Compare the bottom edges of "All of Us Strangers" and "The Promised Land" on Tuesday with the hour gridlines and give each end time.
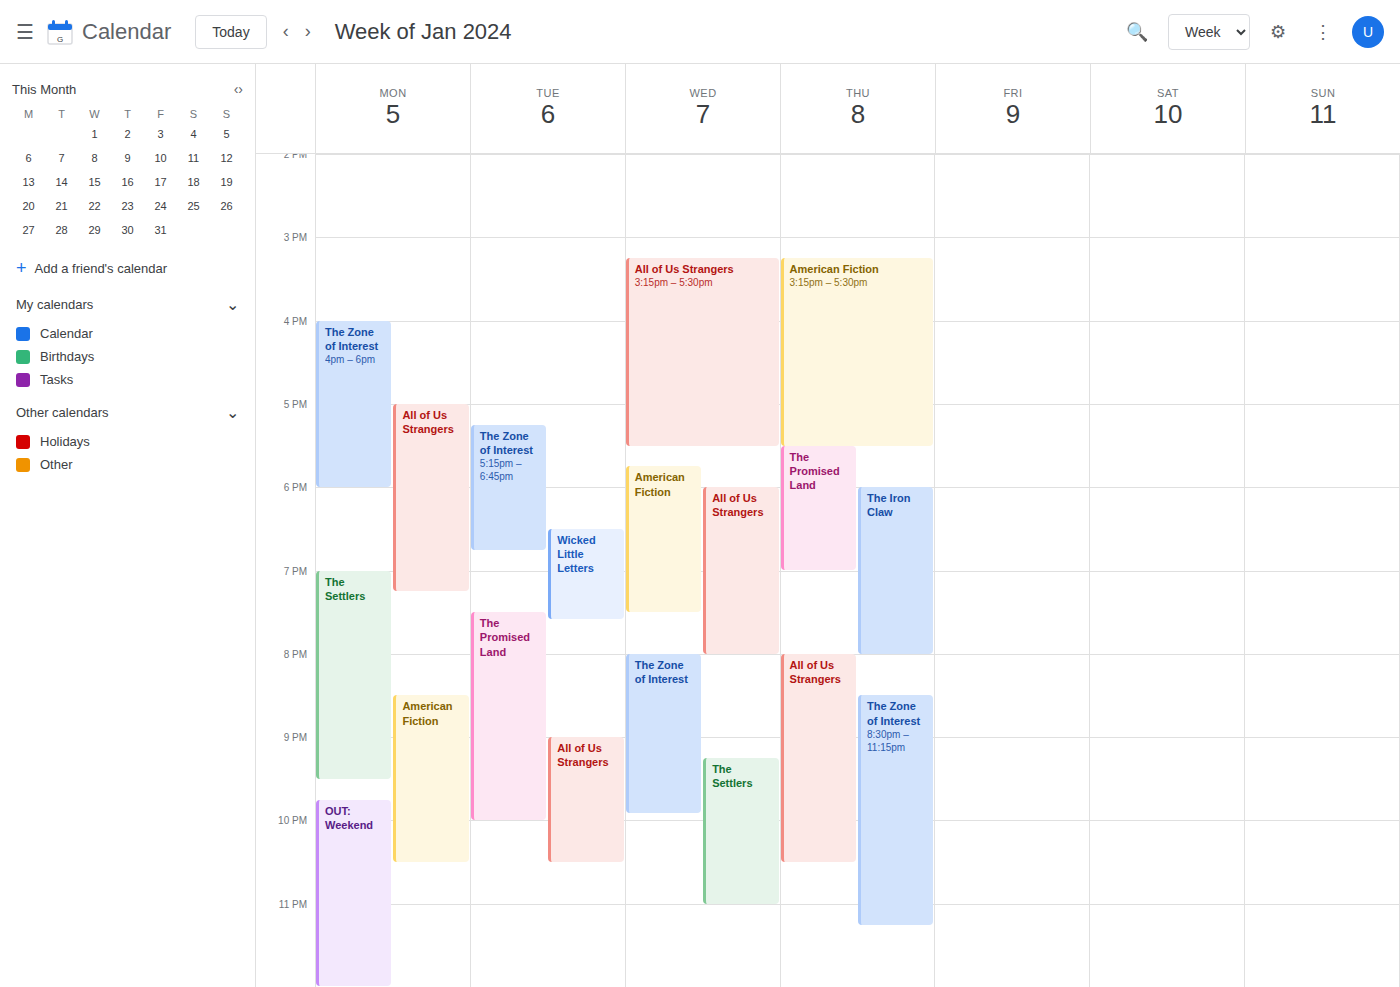
"All of Us Strangers": 10:30 PM, halfway between the 10 PM and 11 PM lines. "The Promised Land": 10:00 PM, exactly on the 10 PM line.